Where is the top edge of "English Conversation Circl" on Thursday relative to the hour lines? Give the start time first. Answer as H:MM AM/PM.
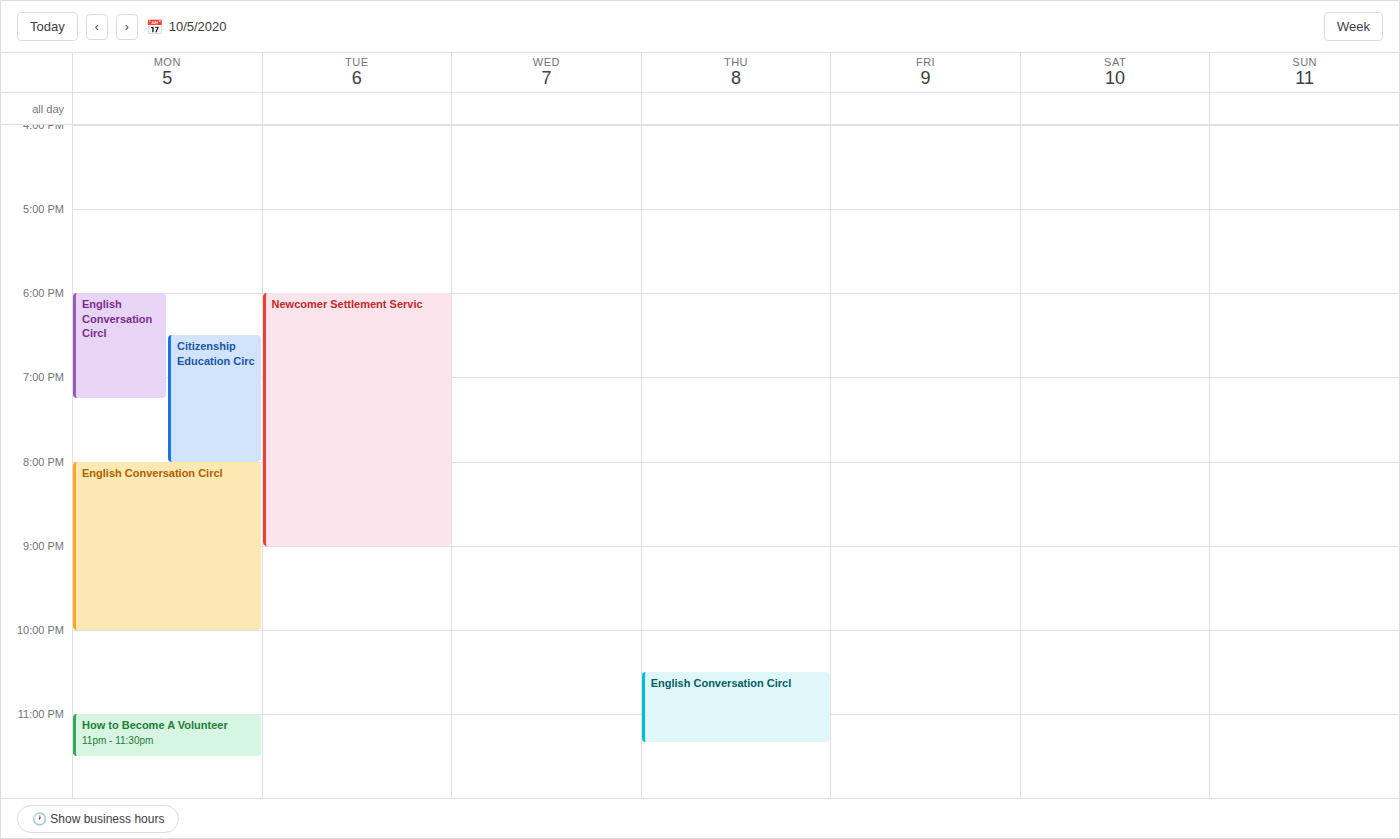
10:30 PM -- halfway between the 10 PM and 11 PM lines.